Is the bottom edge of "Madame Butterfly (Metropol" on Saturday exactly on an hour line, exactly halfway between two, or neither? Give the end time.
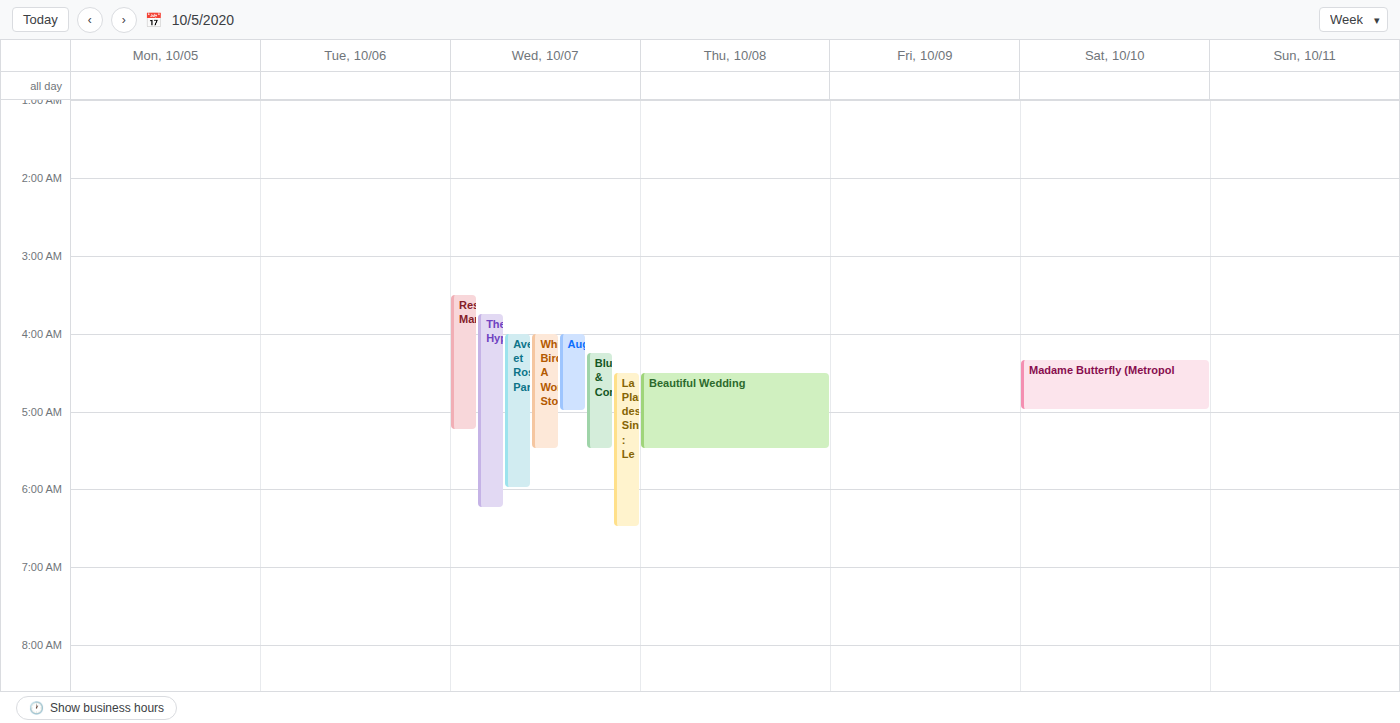
5:00 AM -- exactly on the 5 AM line.